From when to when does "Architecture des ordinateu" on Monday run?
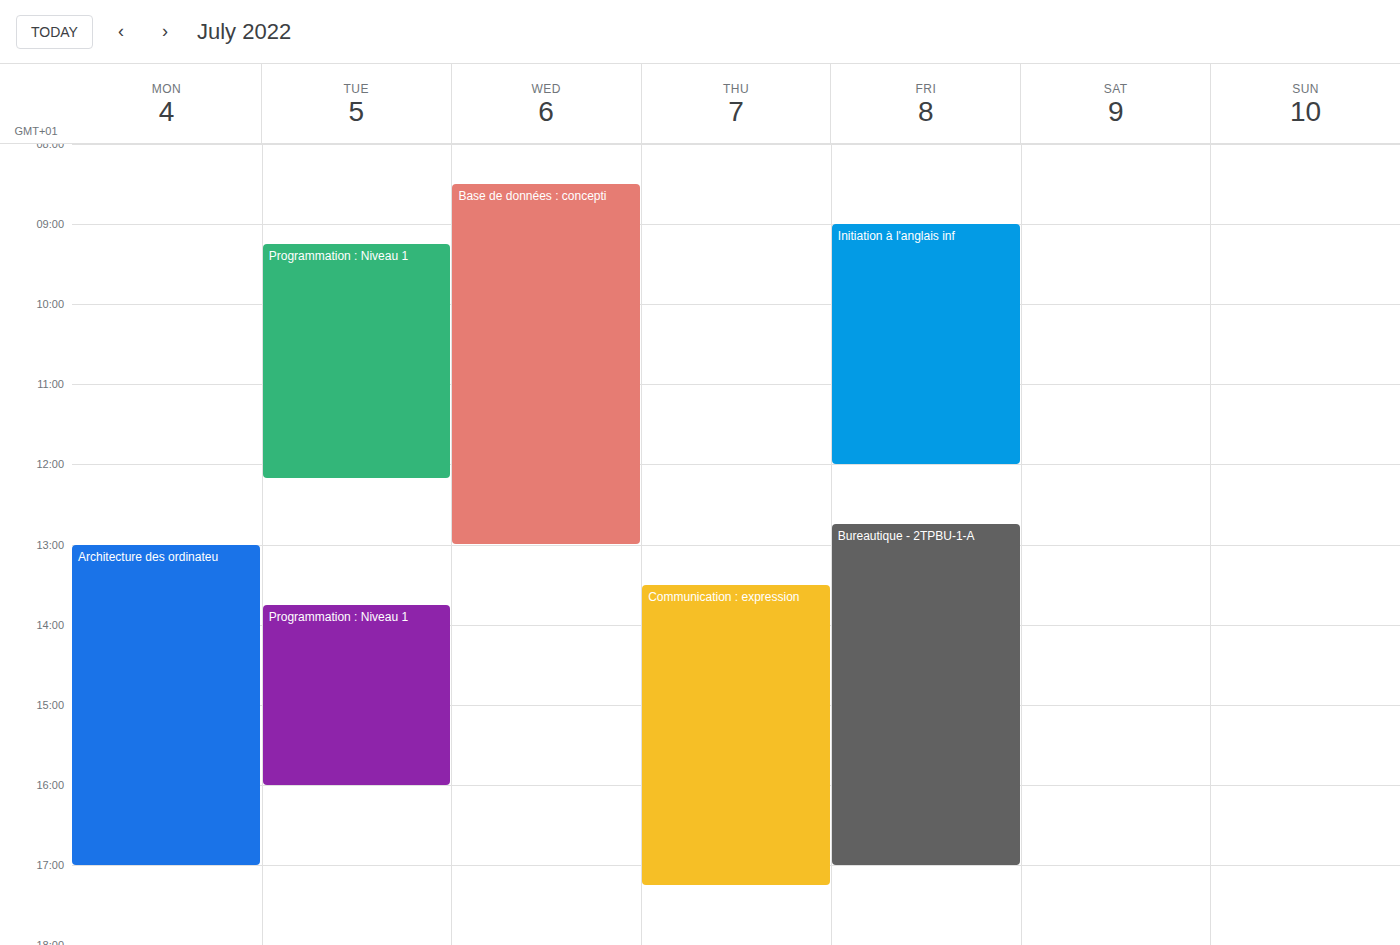
13:00 to 17:00